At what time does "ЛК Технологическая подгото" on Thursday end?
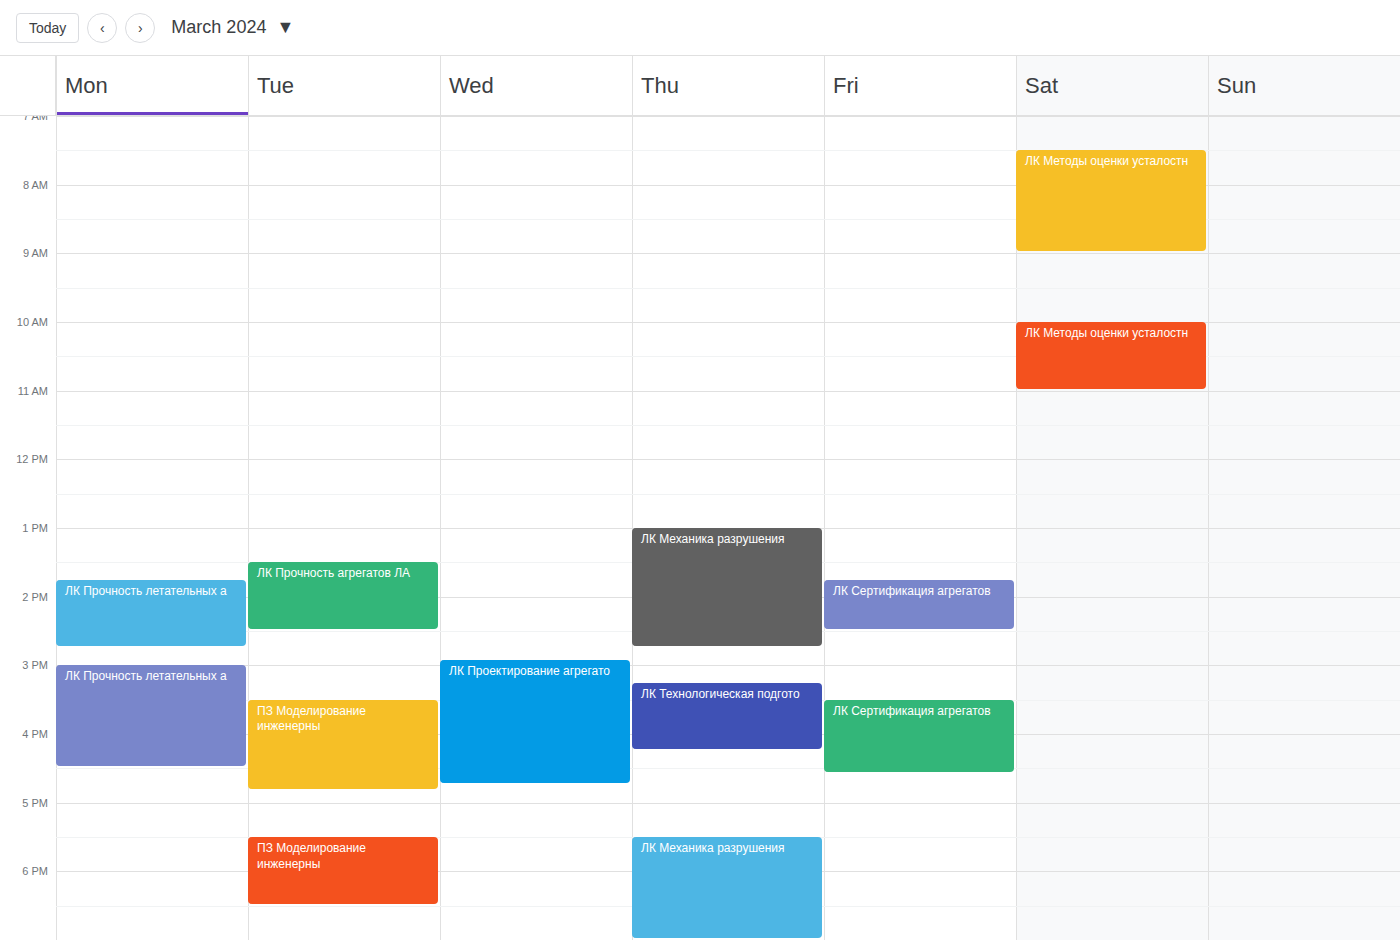
4:15 PM